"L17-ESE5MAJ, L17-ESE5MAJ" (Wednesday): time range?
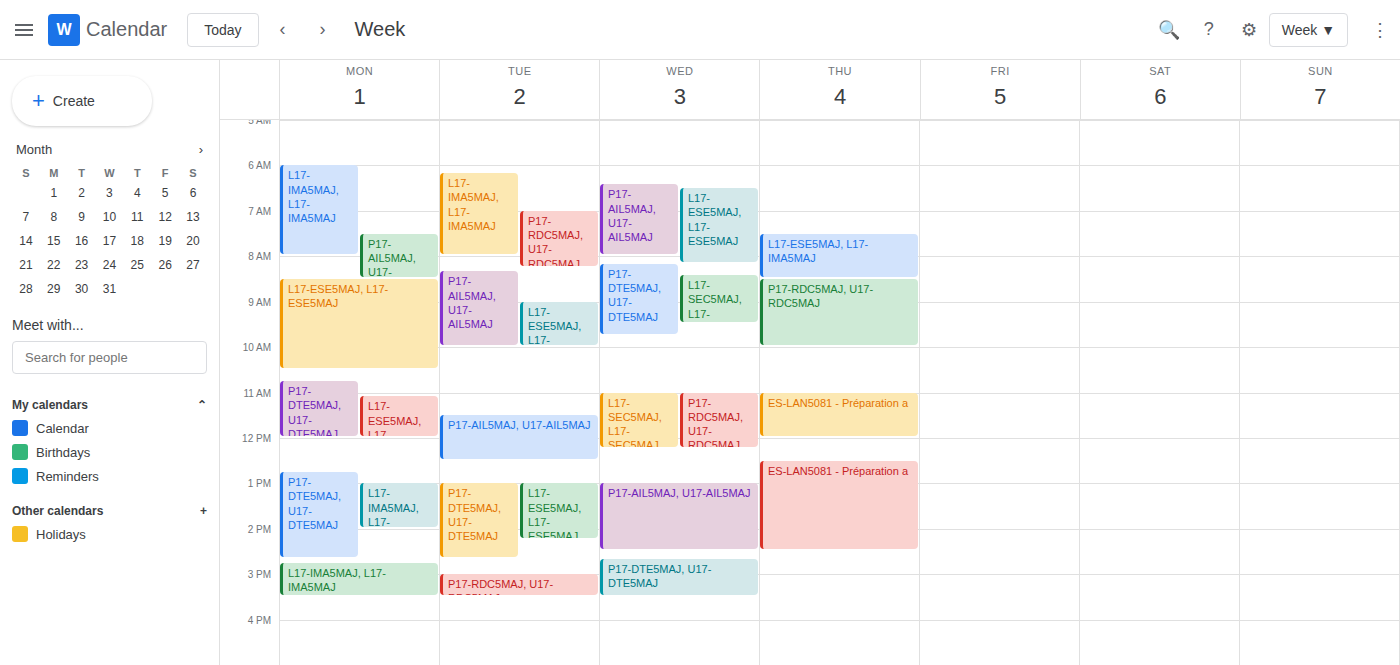
6:30 AM to 8:10 AM